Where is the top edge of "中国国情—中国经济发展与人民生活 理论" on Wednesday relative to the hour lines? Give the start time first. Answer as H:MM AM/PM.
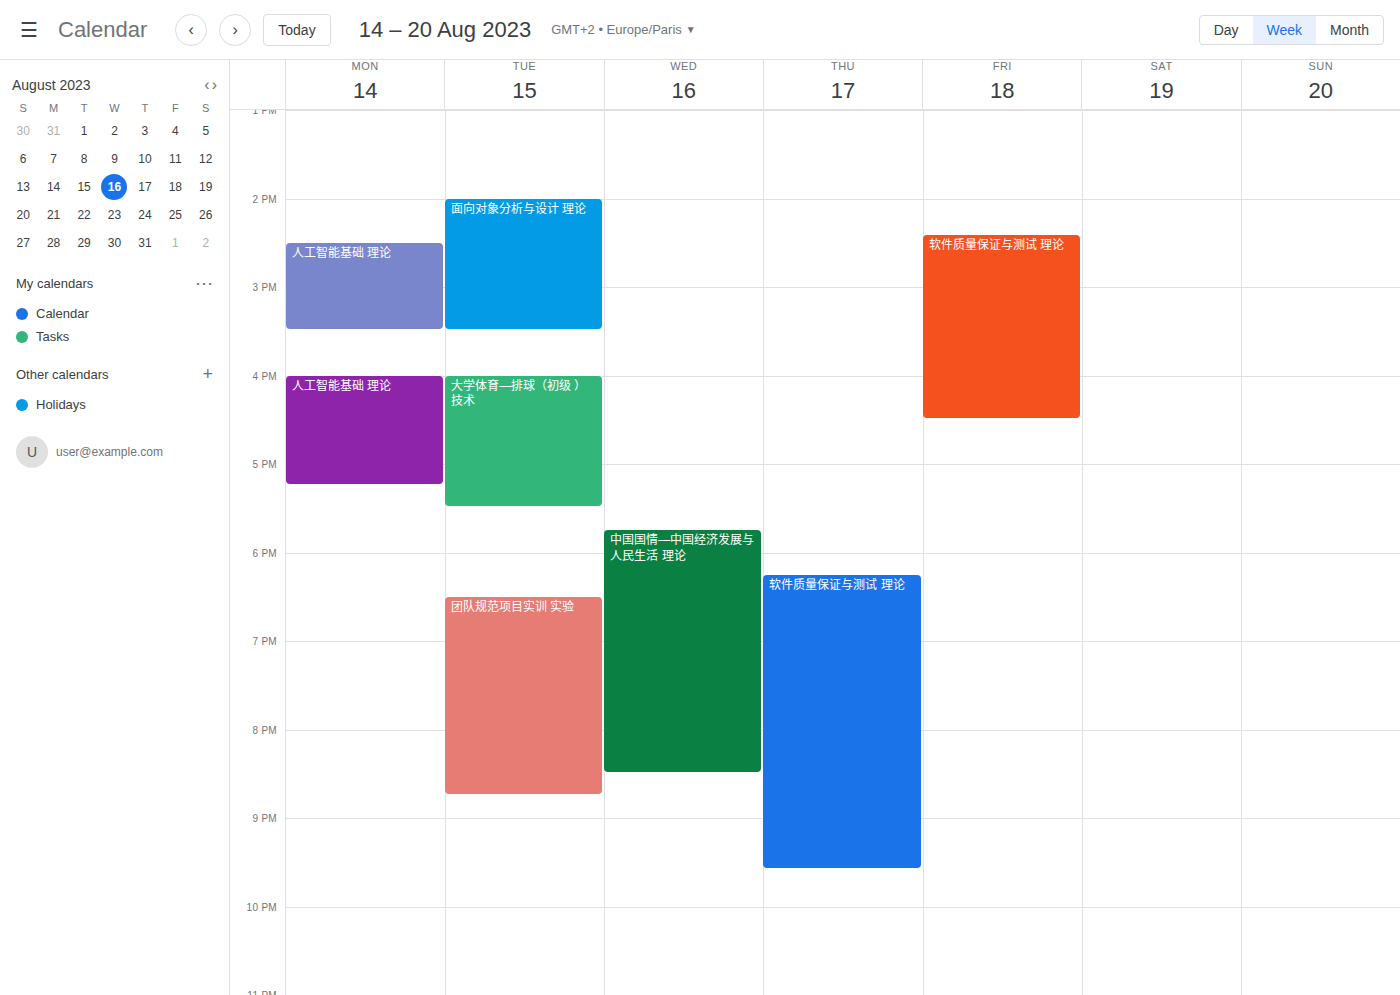
5:45 PM -- neither: three quarters of the way from the 5 PM line to the 6 PM line.